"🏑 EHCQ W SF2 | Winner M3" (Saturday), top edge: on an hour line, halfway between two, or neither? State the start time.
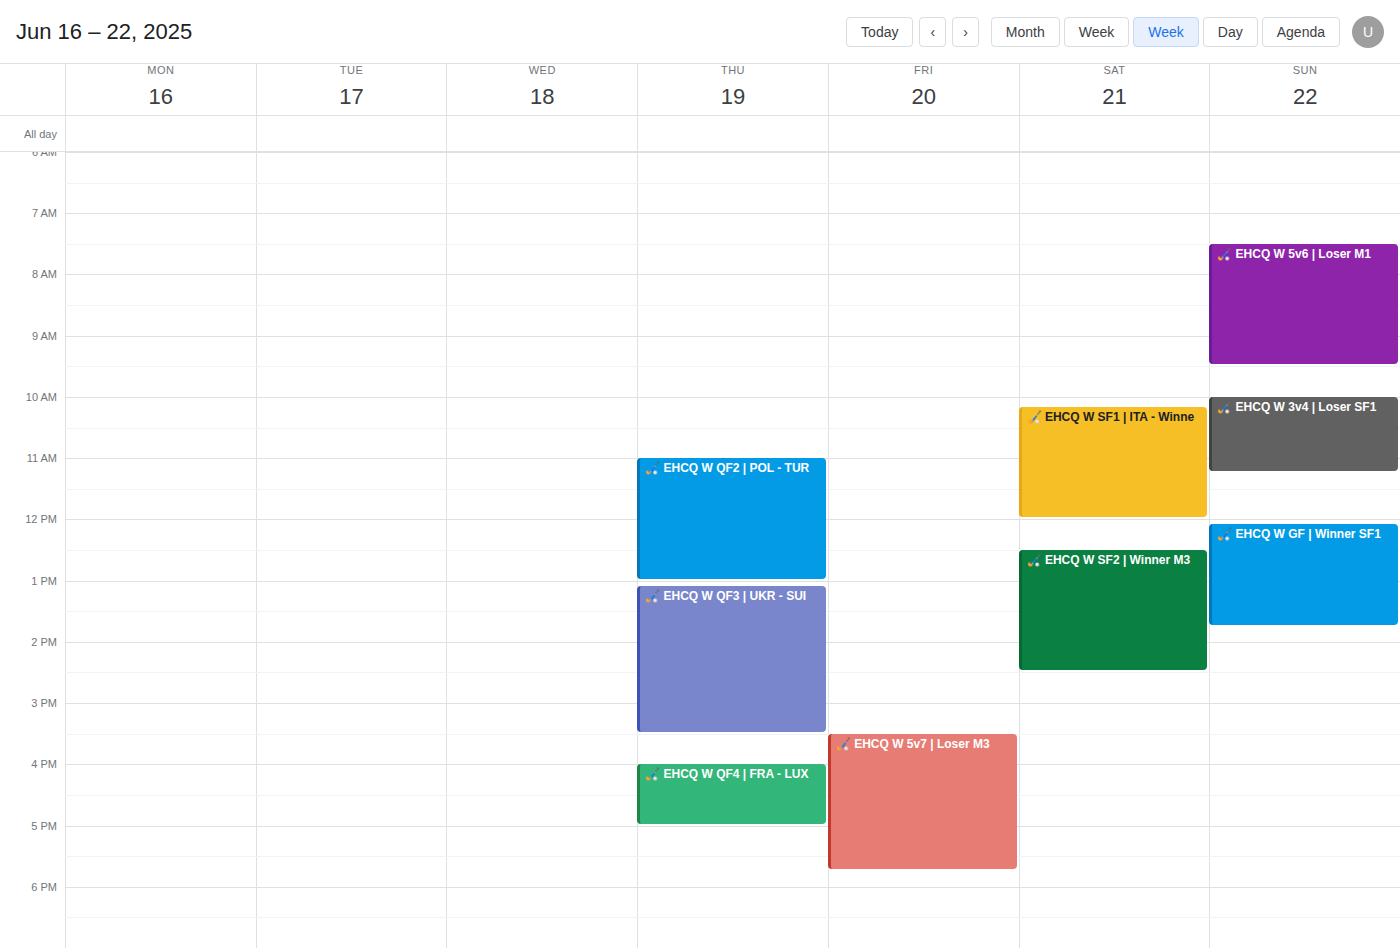
12:30 -- halfway between the 12:00 and 13:00 lines.